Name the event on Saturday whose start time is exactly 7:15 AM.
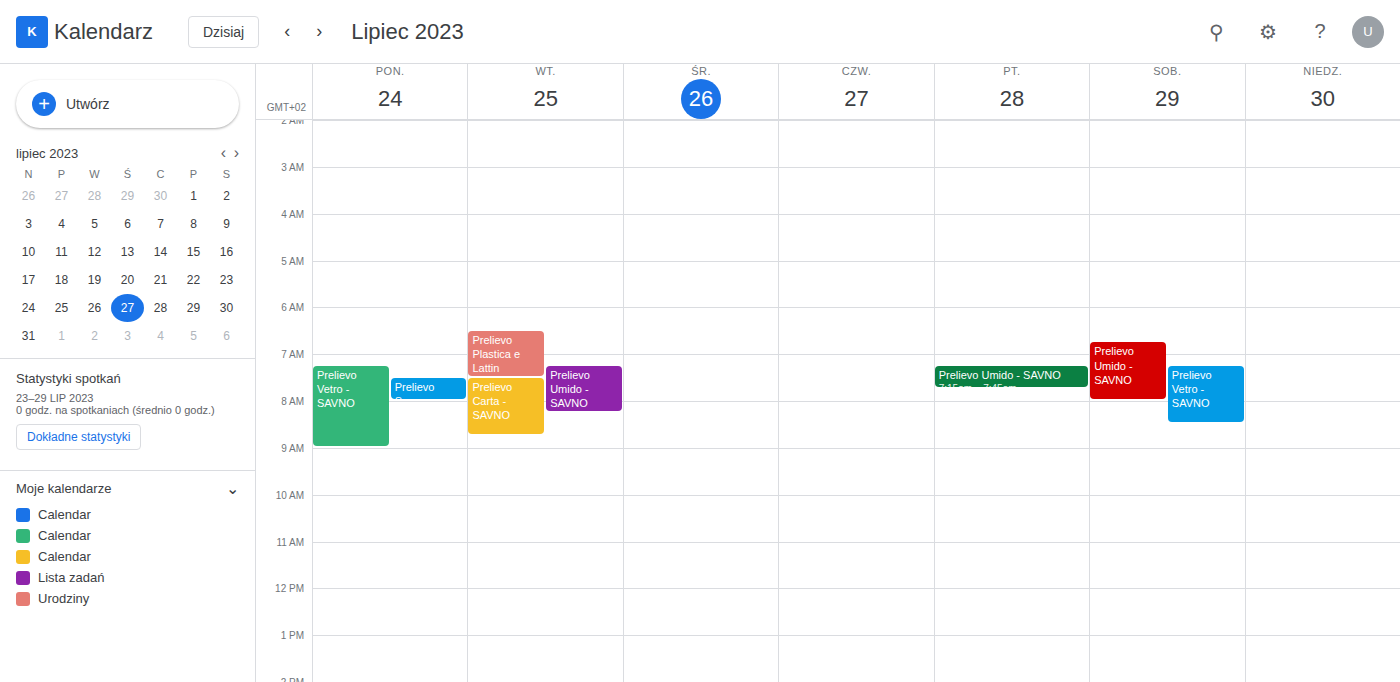
"Prelievo Vetro - SAVNO"